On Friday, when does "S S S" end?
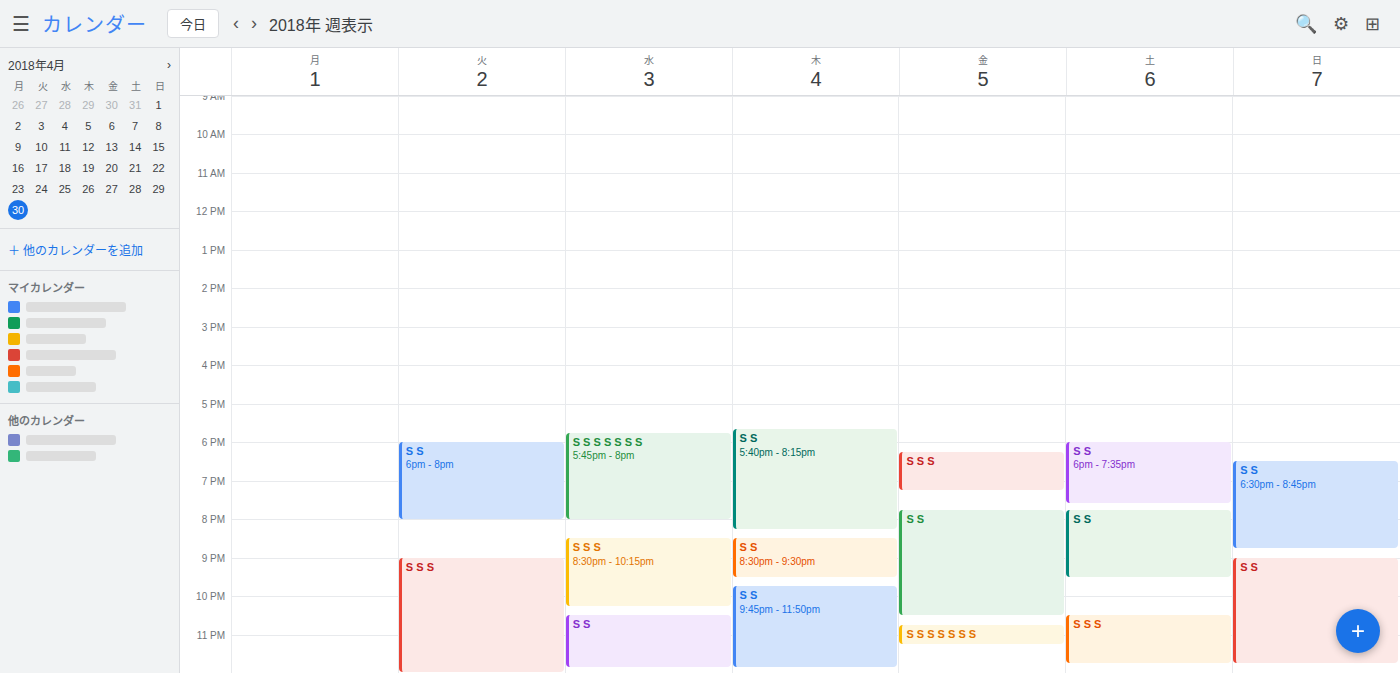
7:15 PM